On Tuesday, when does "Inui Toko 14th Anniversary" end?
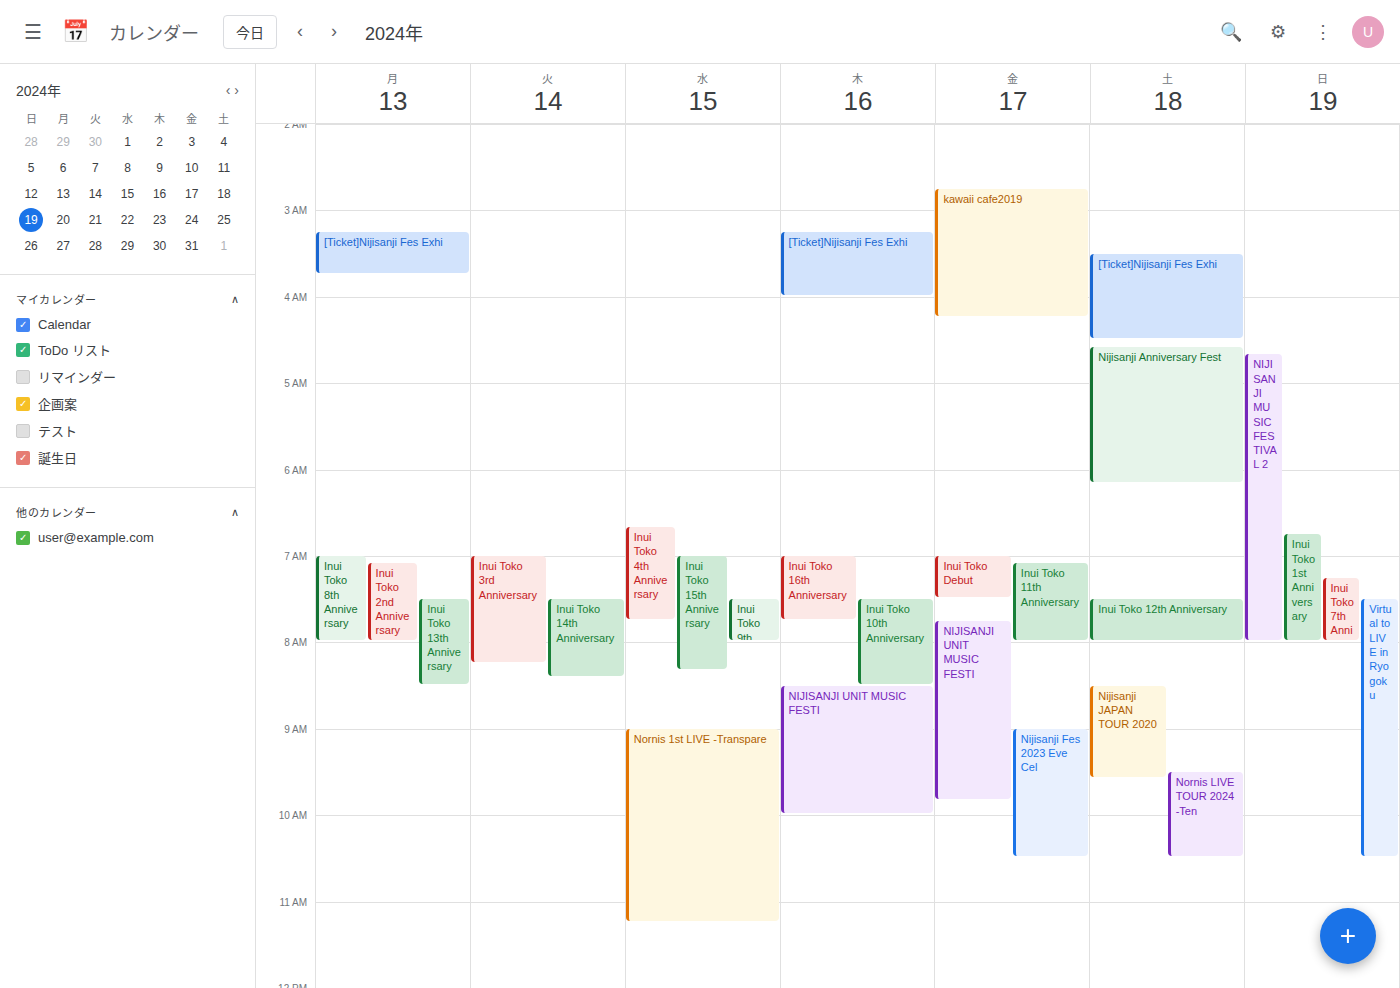
08:25